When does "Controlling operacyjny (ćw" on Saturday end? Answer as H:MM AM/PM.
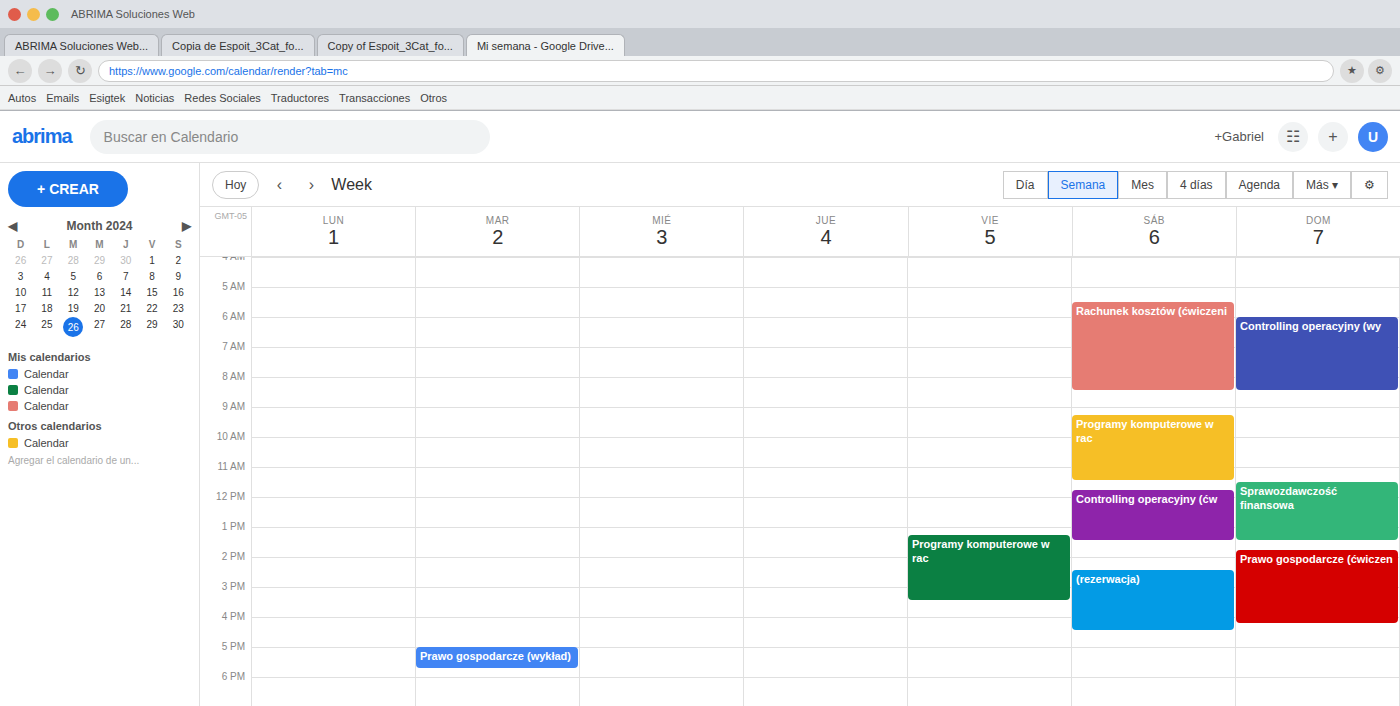
1:30 PM